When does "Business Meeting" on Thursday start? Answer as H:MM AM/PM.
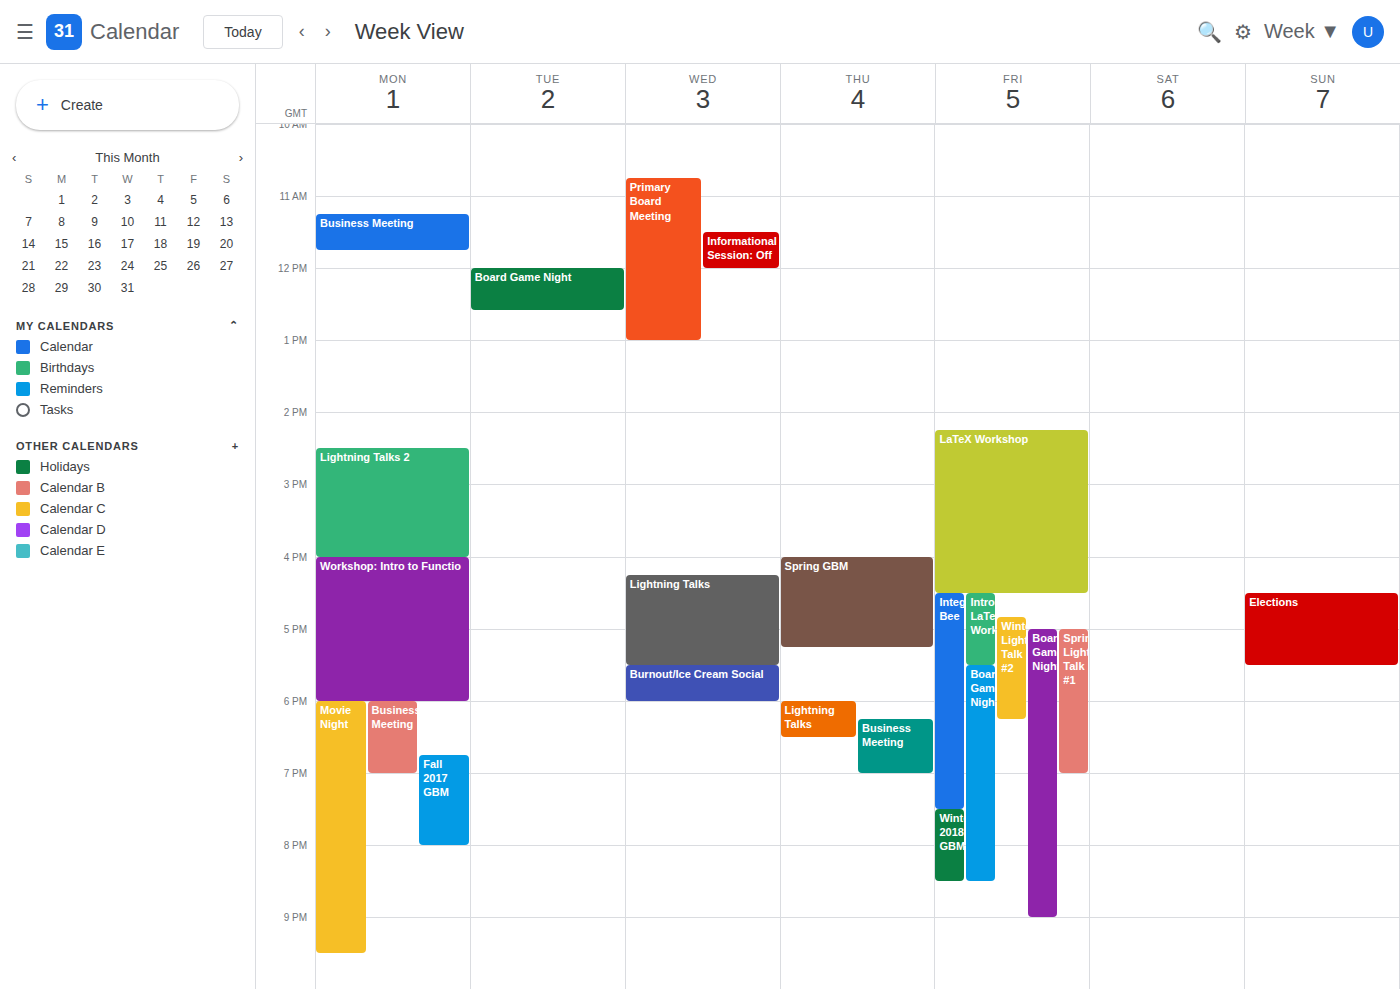
6:15 PM